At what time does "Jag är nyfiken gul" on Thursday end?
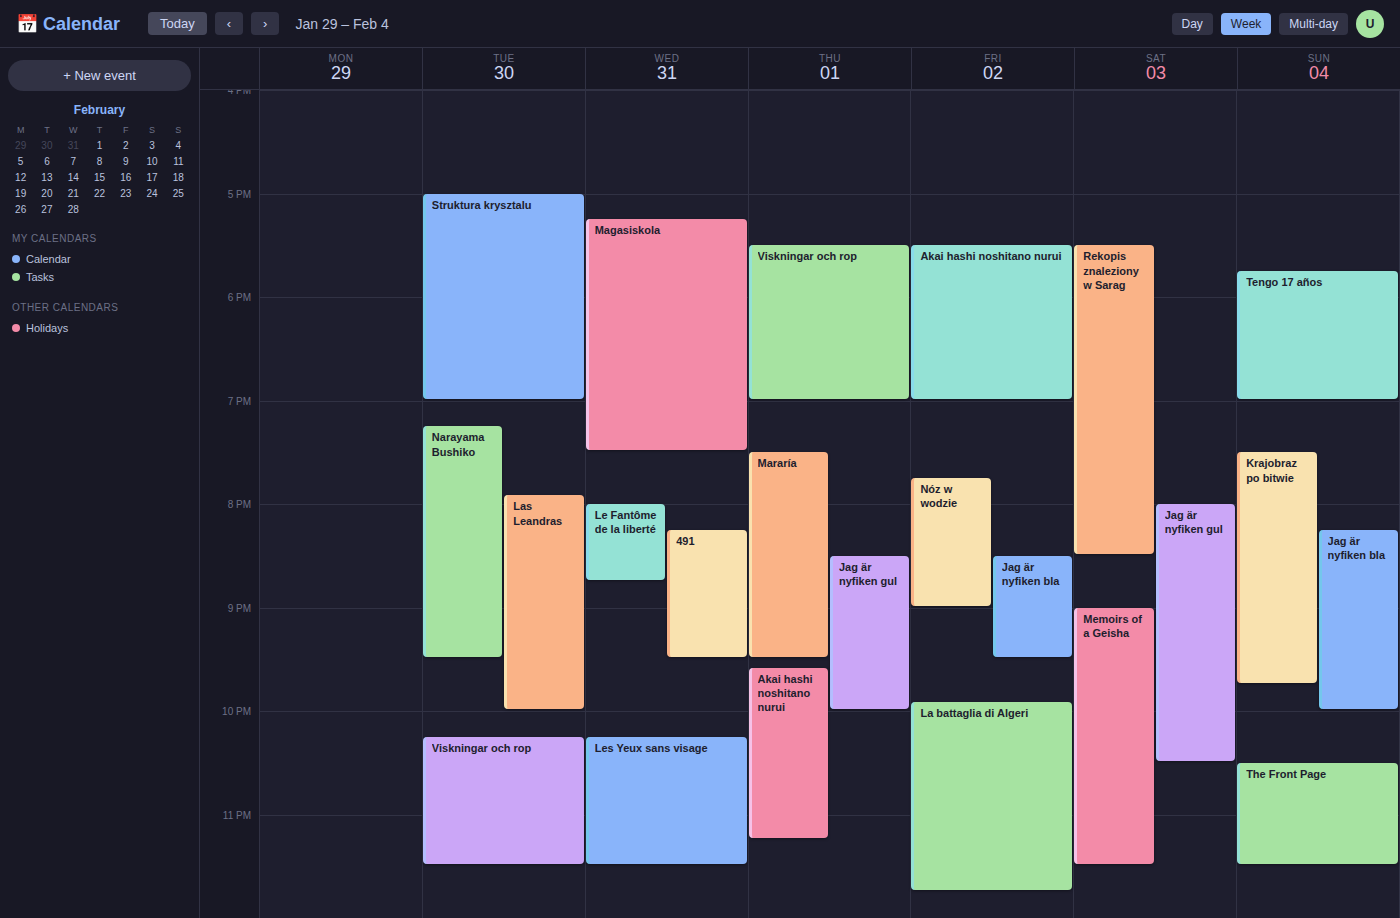
10:00 PM